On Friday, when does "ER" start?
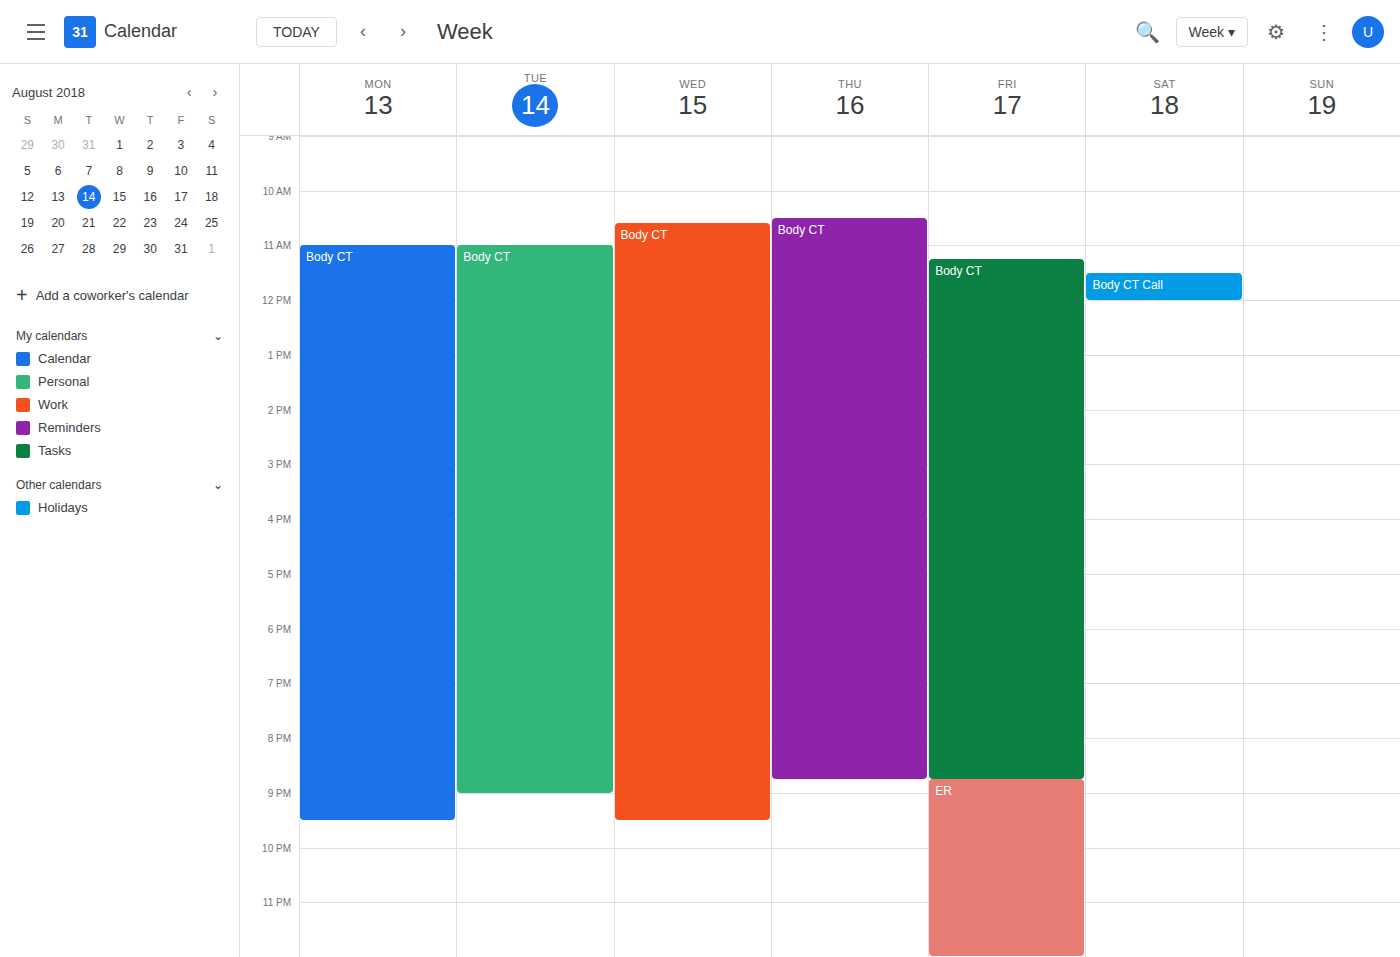
8:45 PM